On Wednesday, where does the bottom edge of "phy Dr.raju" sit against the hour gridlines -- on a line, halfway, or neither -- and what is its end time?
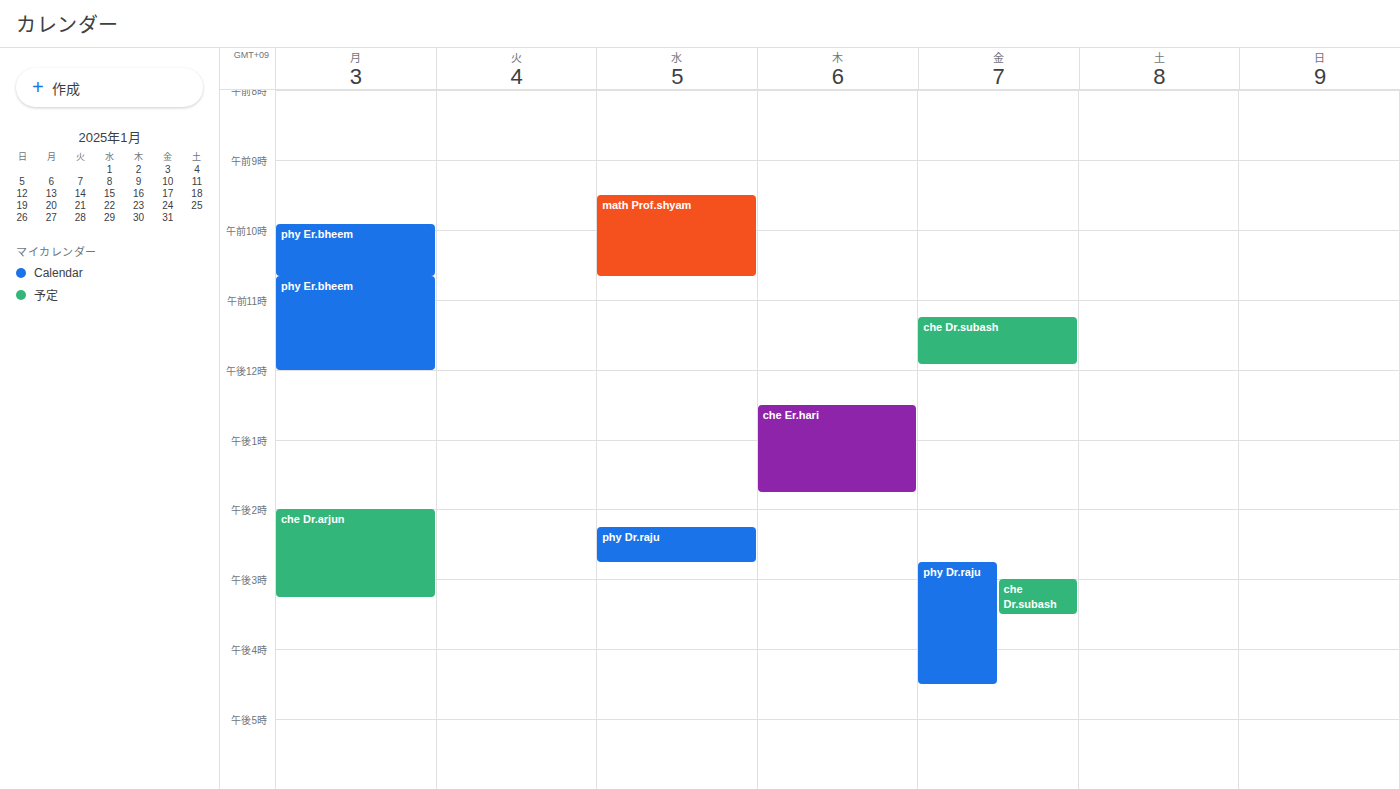
2:45 PM -- neither: three quarters of the way from the 2 PM line to the 3 PM line.